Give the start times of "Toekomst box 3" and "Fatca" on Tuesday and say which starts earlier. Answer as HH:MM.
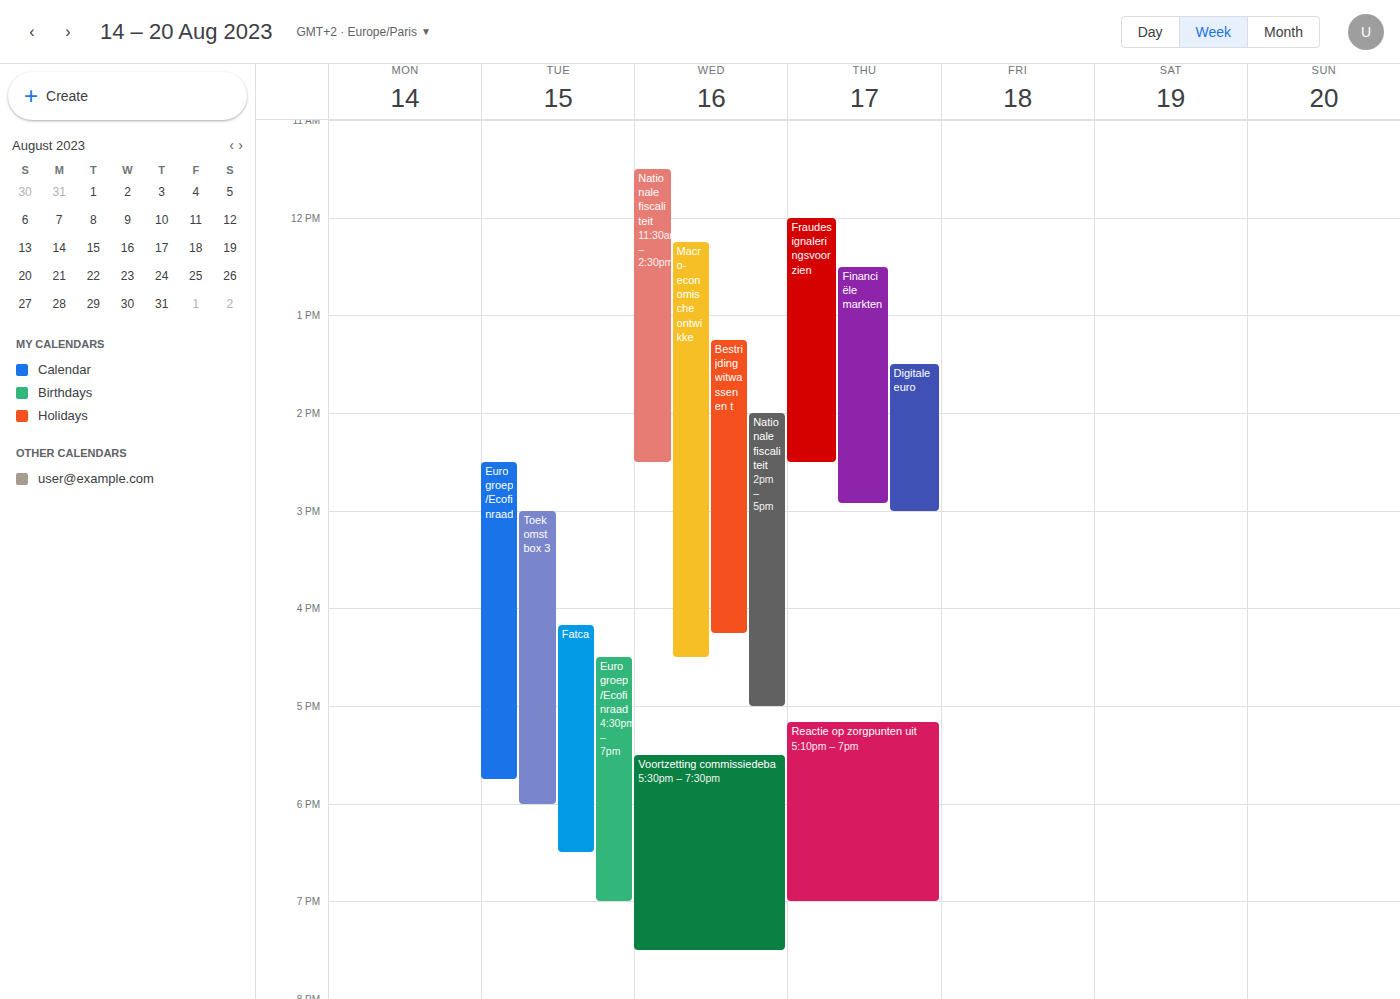
"Toekomst box 3" 15:00; "Fatca" 16:10.